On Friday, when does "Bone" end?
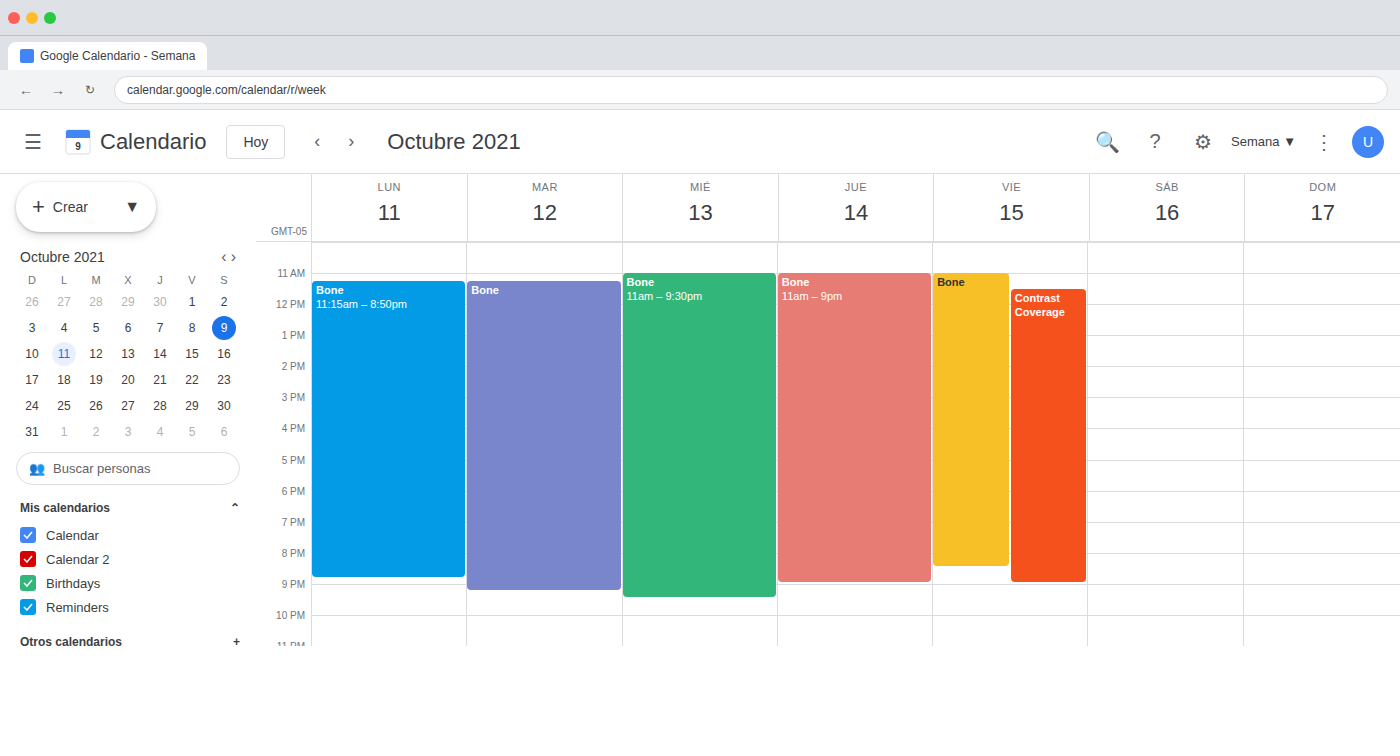
8:30 PM